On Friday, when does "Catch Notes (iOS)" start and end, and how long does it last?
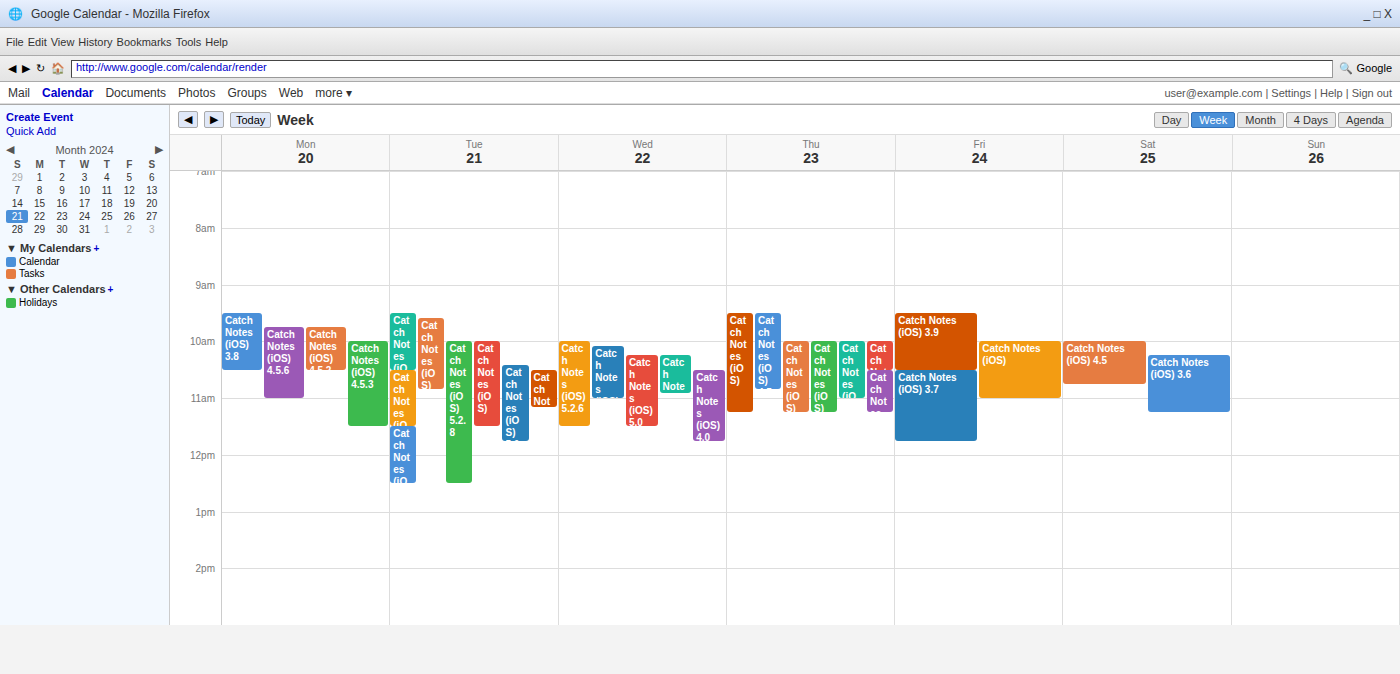
10:00 AM to 11:00 AM, 1 hour